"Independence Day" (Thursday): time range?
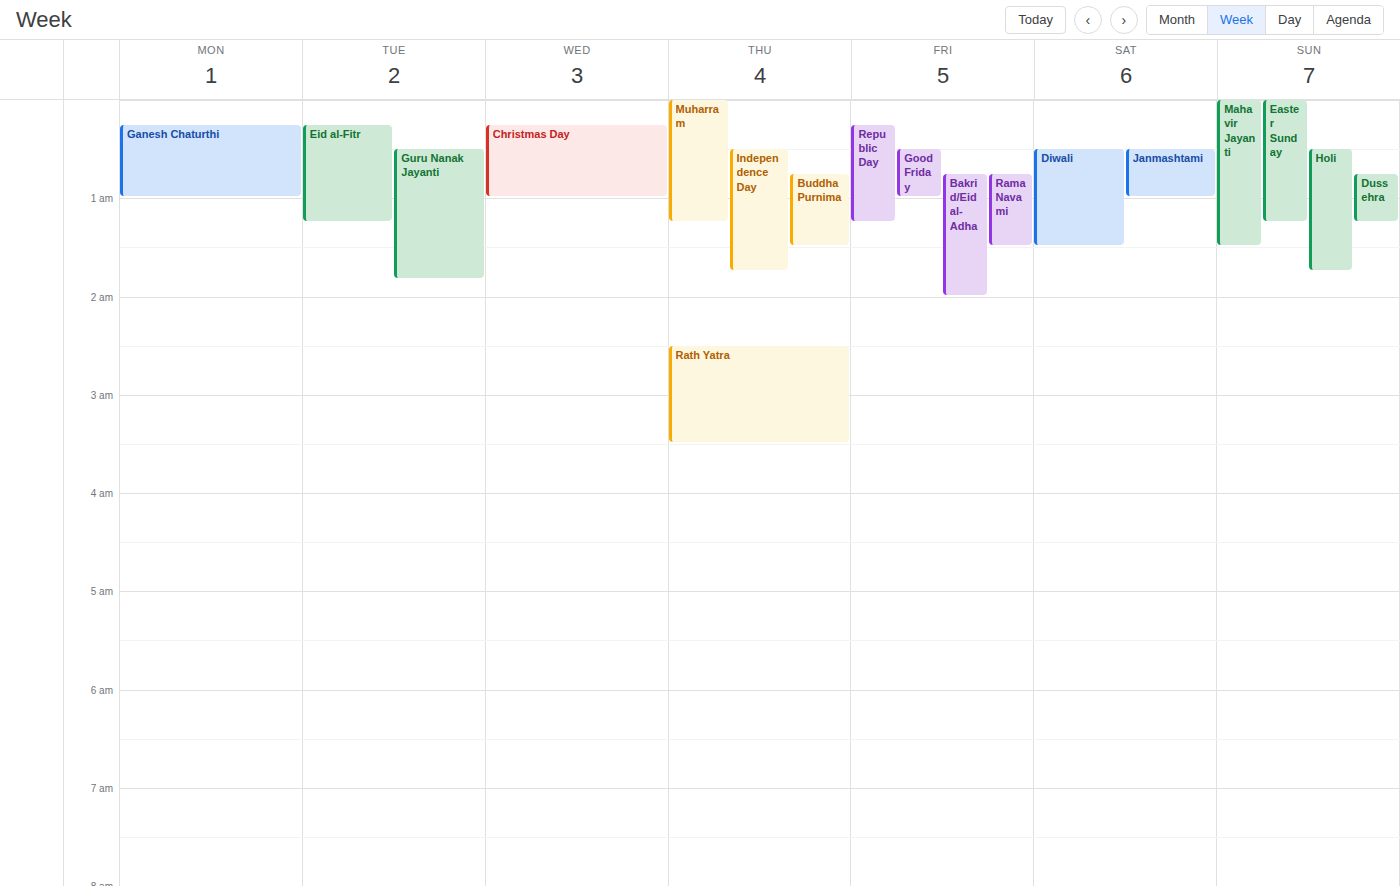
12:30 AM to 1:45 AM